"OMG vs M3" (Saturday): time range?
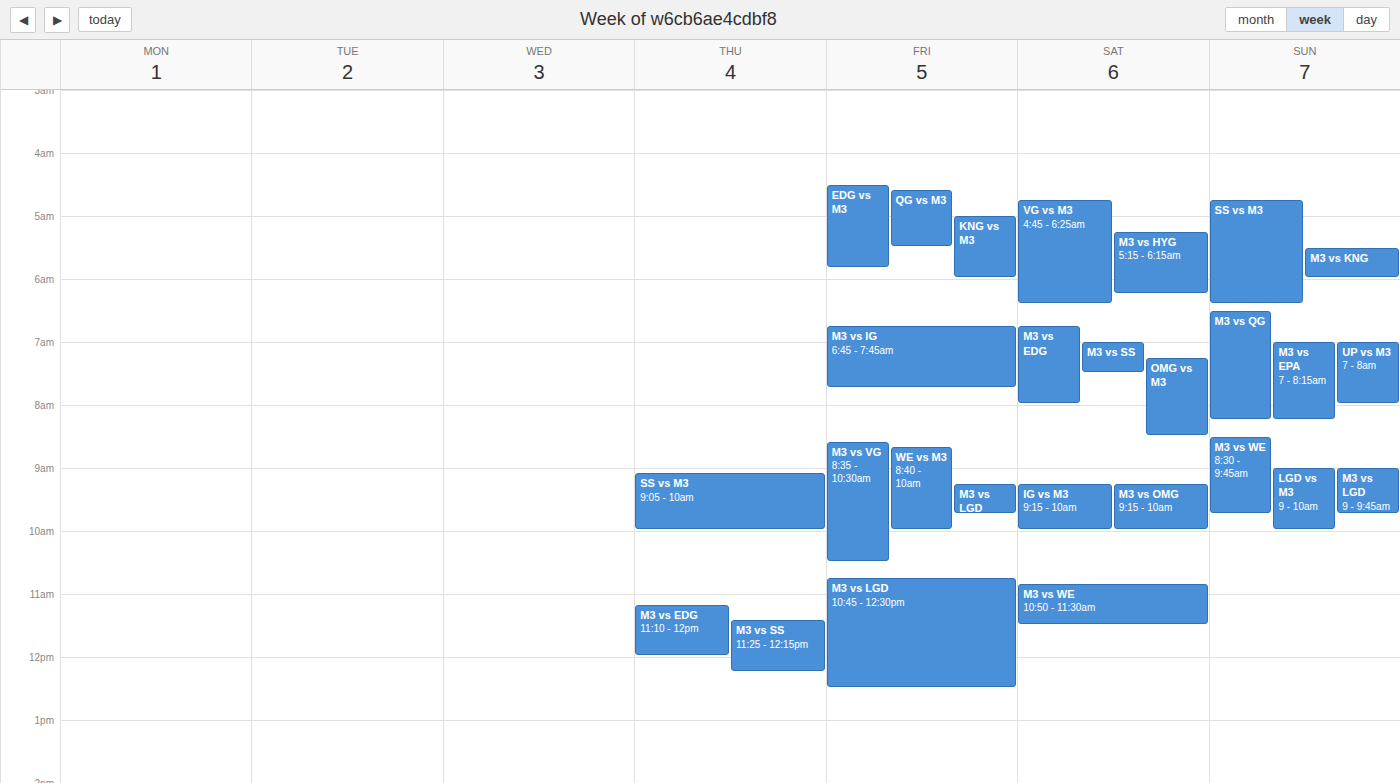
7:15 AM to 8:30 AM